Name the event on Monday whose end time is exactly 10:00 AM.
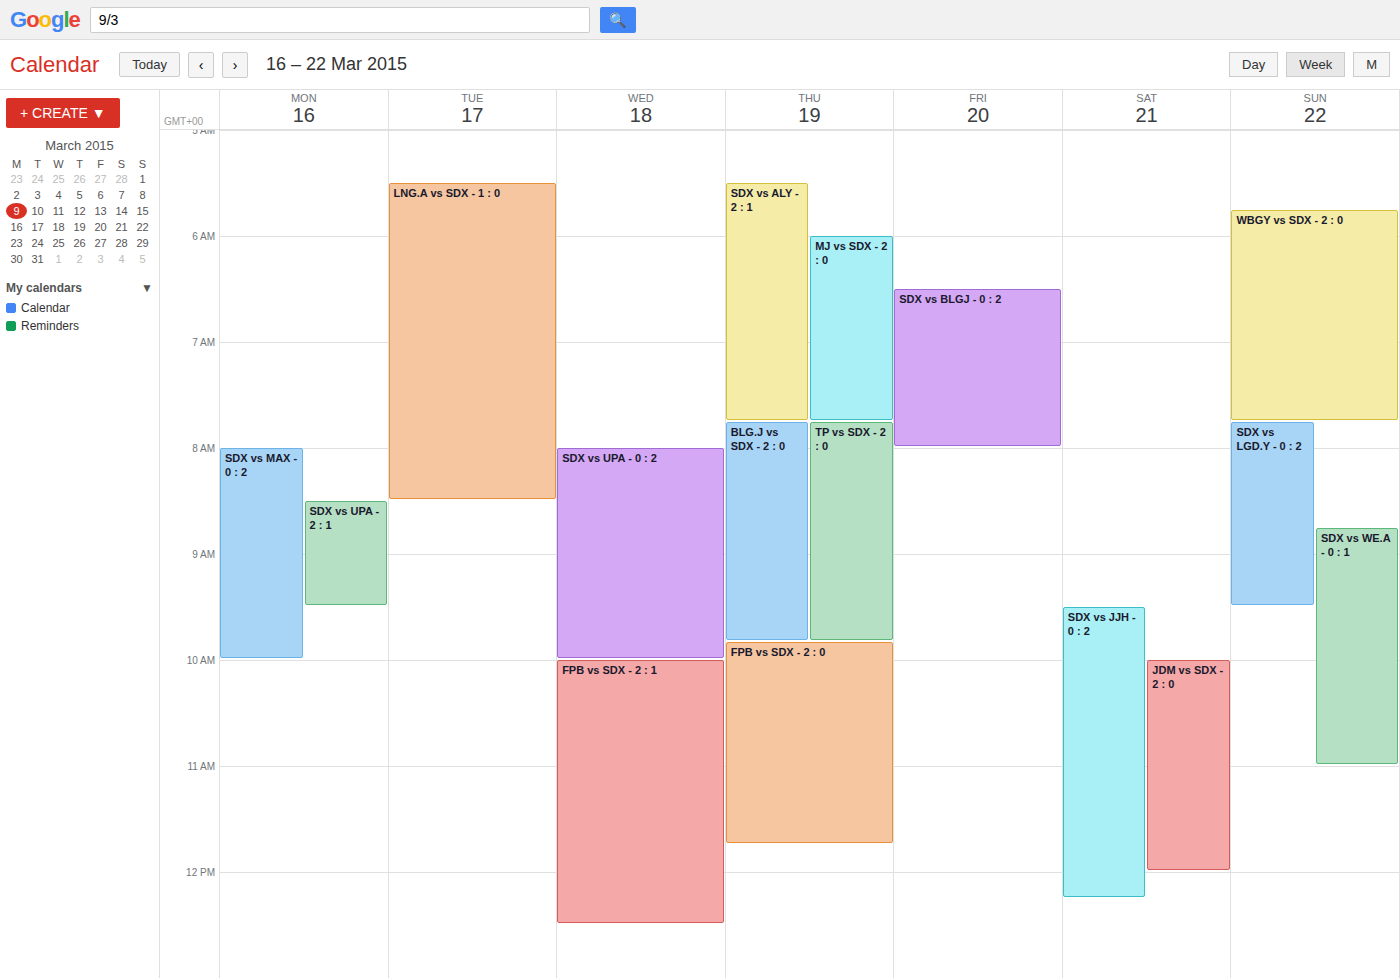
"SDX vs MAX - 0 : 2"